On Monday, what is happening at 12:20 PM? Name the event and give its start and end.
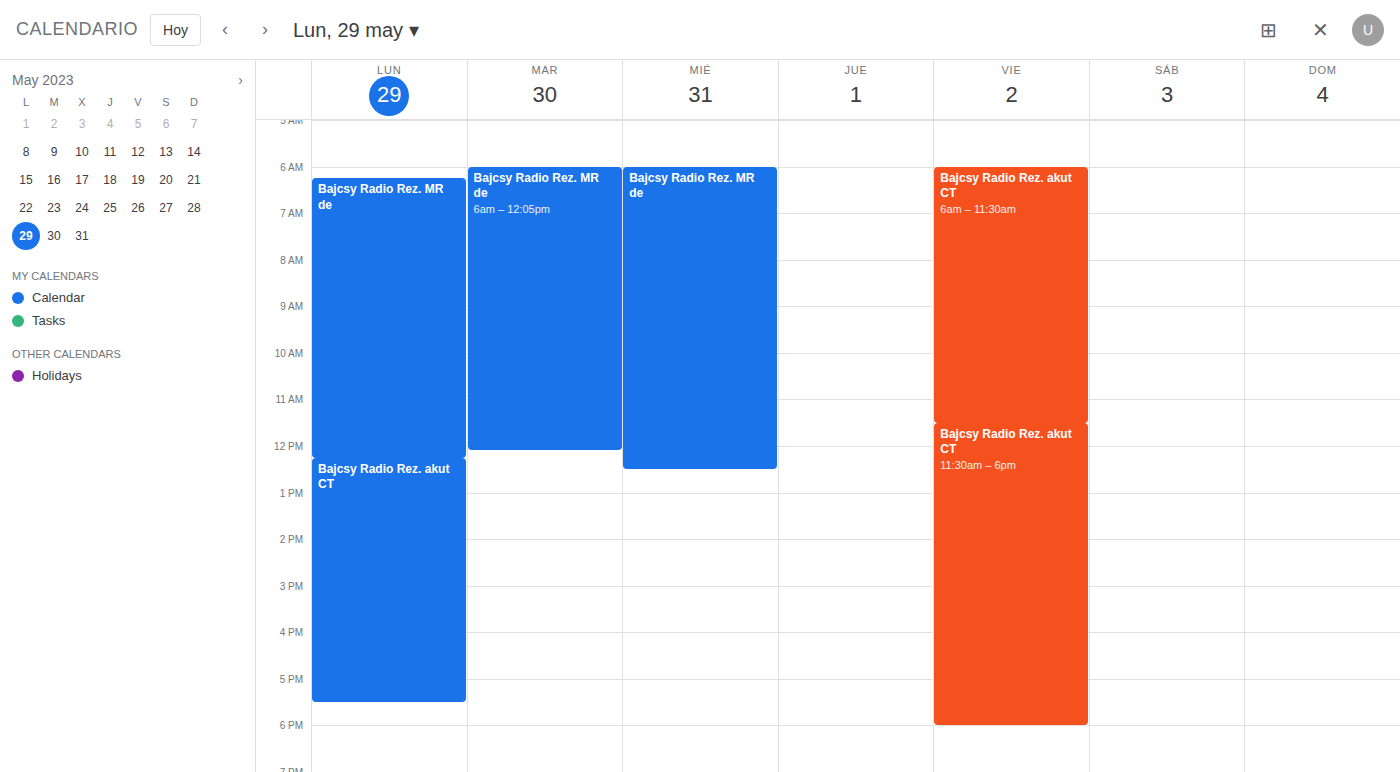
"Bajcsy Radio Rez. akut CT", 12:15 PM to 5:30 PM